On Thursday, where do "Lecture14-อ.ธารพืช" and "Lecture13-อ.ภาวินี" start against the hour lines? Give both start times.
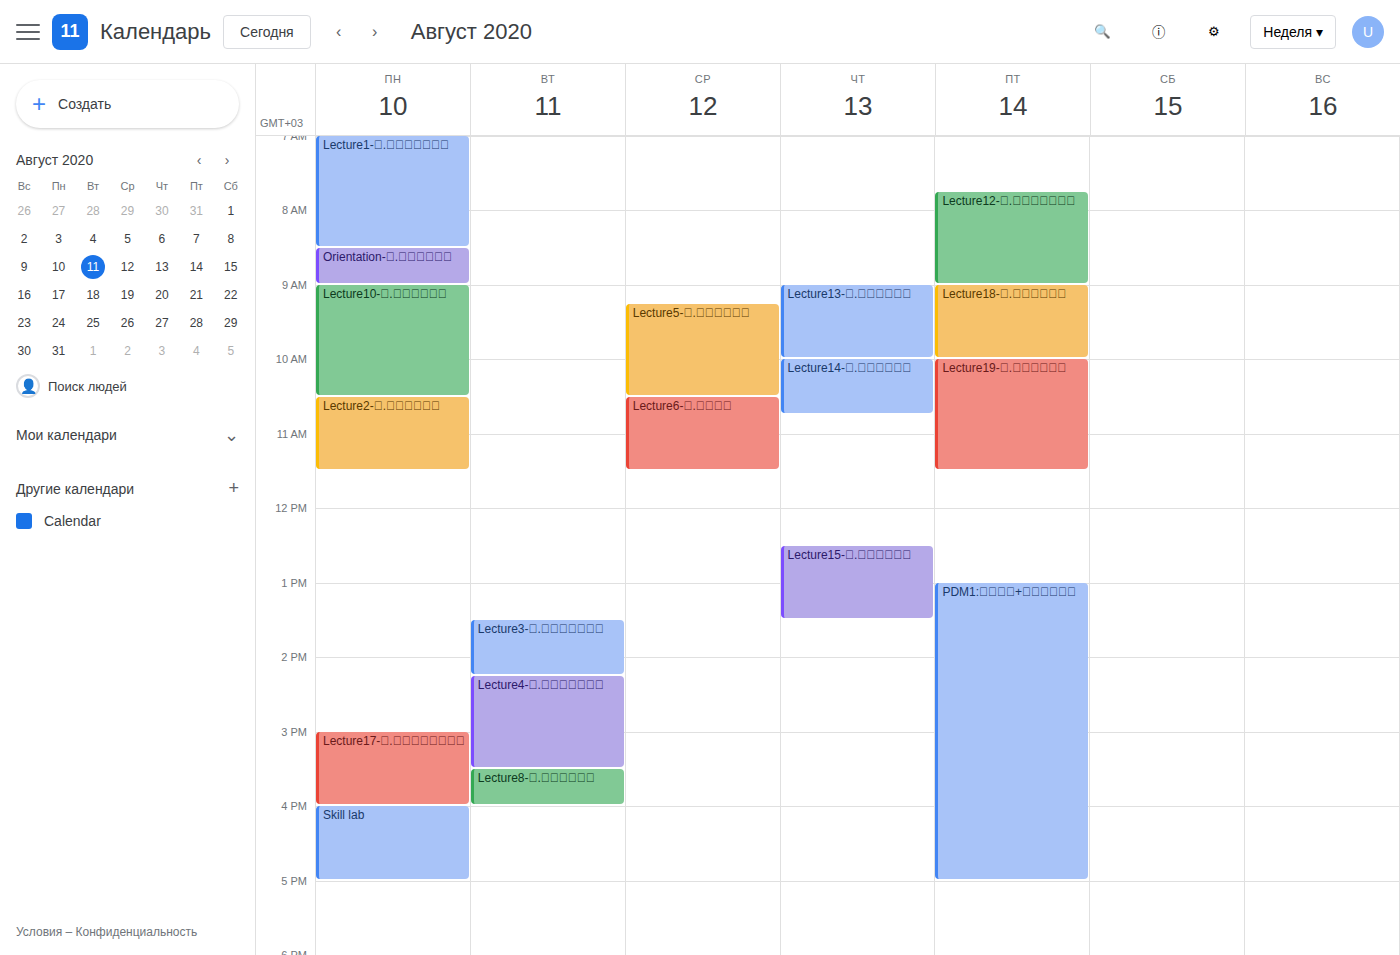
"Lecture14-อ.ธารพืช": 10:00 AM, exactly on the 10 AM line. "Lecture13-อ.ภาวินี": 9:00 AM, exactly on the 9 AM line.